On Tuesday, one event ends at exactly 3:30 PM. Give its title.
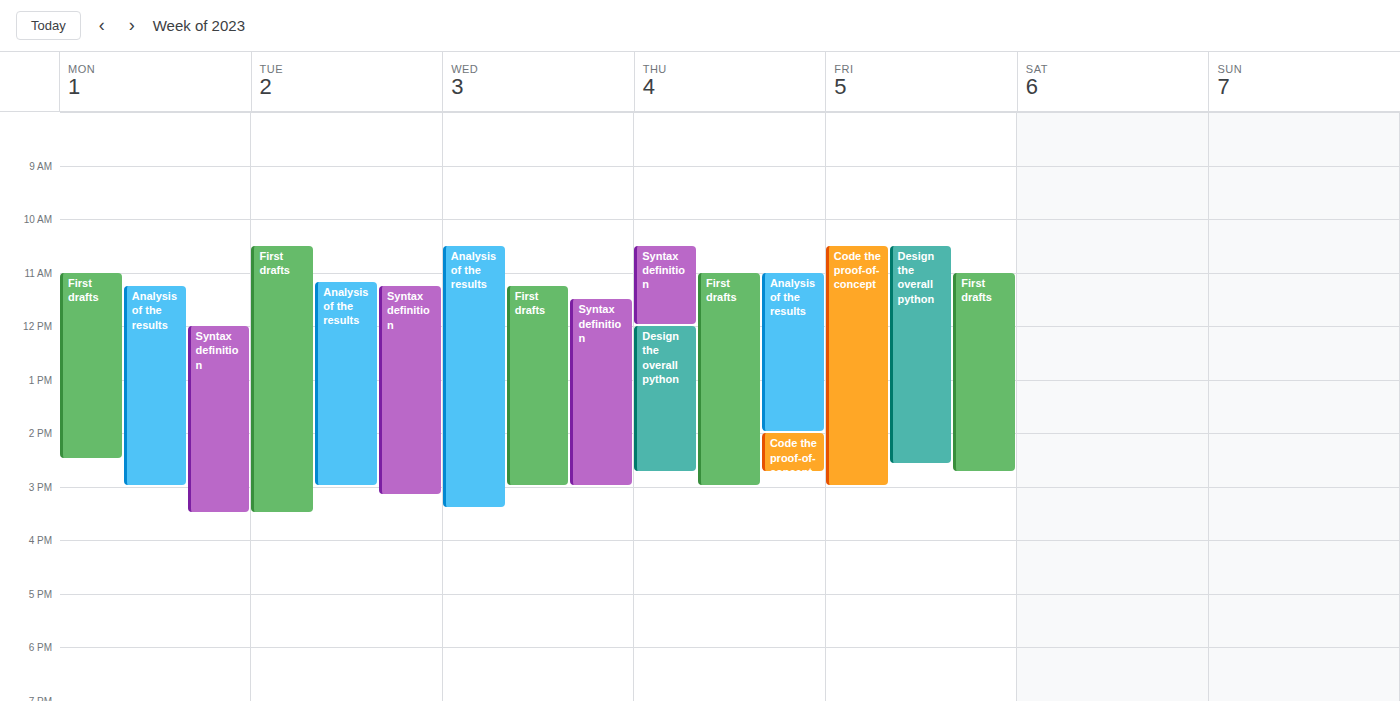
"First drafts"